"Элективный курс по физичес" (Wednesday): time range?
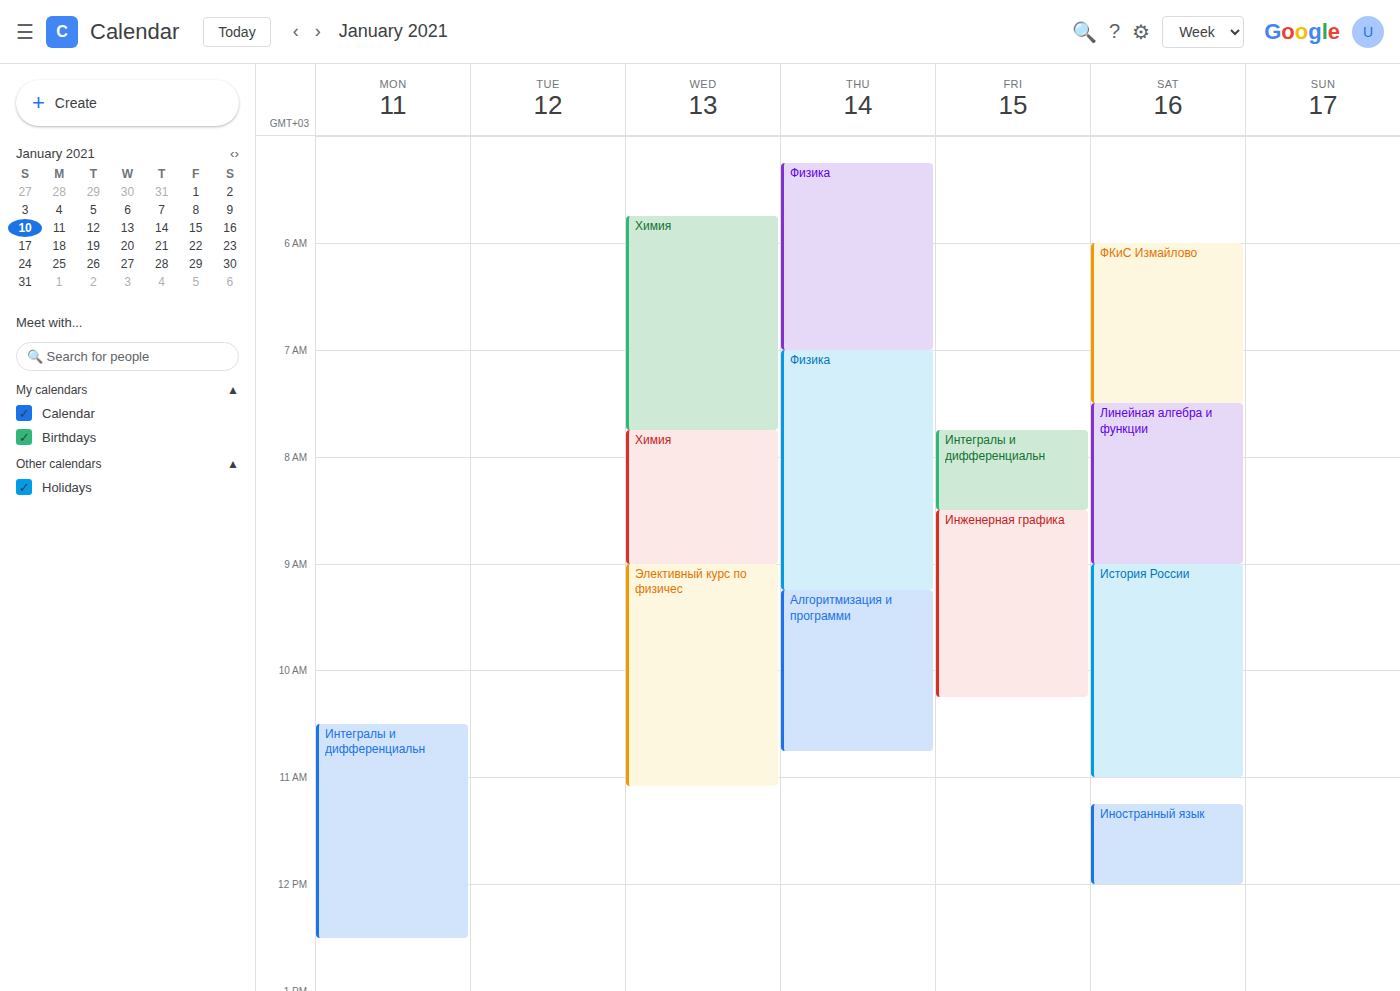
9:00 AM to 11:05 AM